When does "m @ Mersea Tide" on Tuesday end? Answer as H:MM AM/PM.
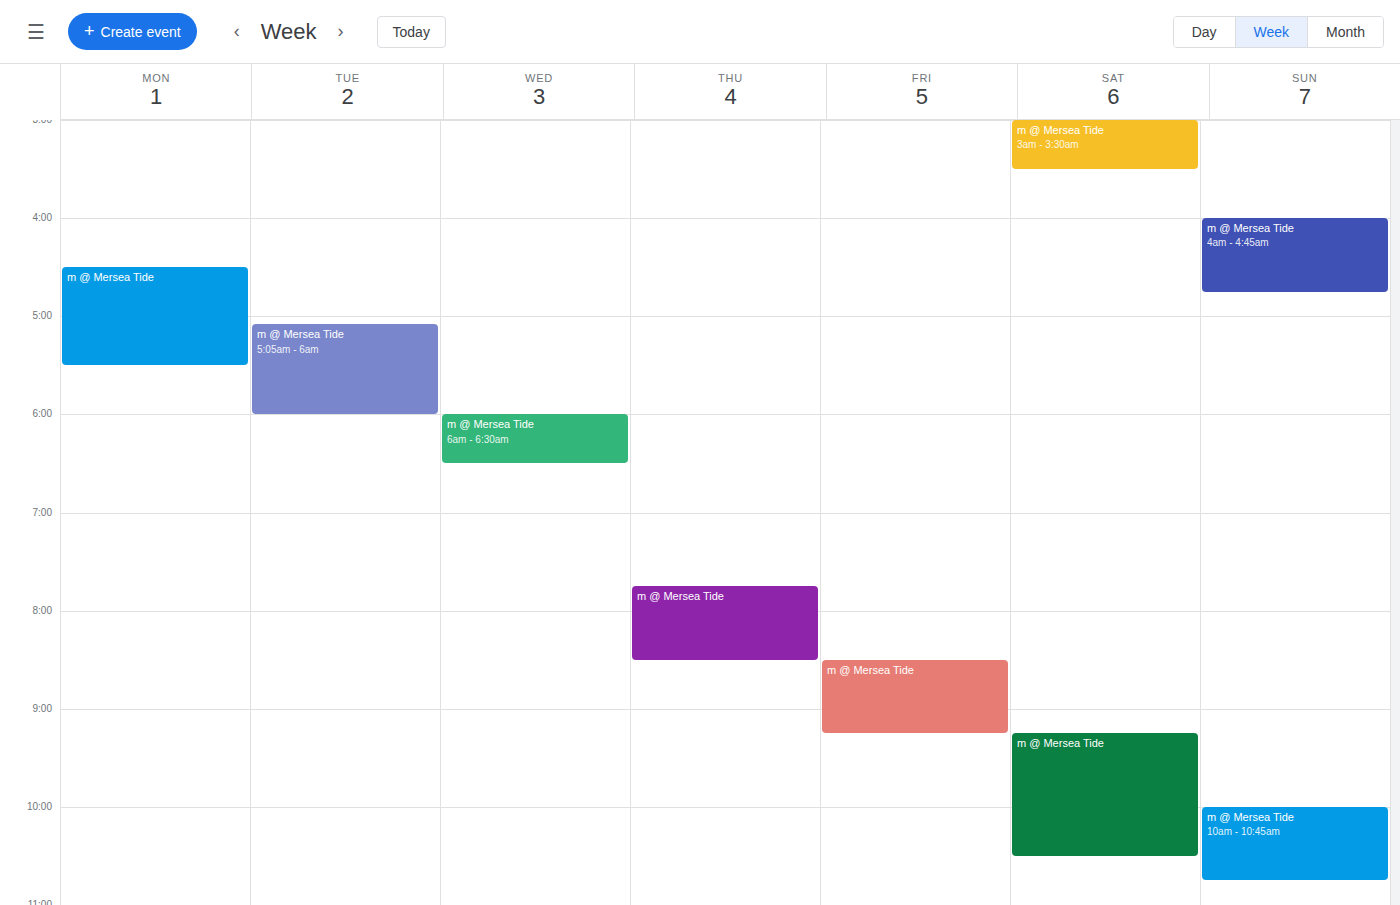
6:00 AM